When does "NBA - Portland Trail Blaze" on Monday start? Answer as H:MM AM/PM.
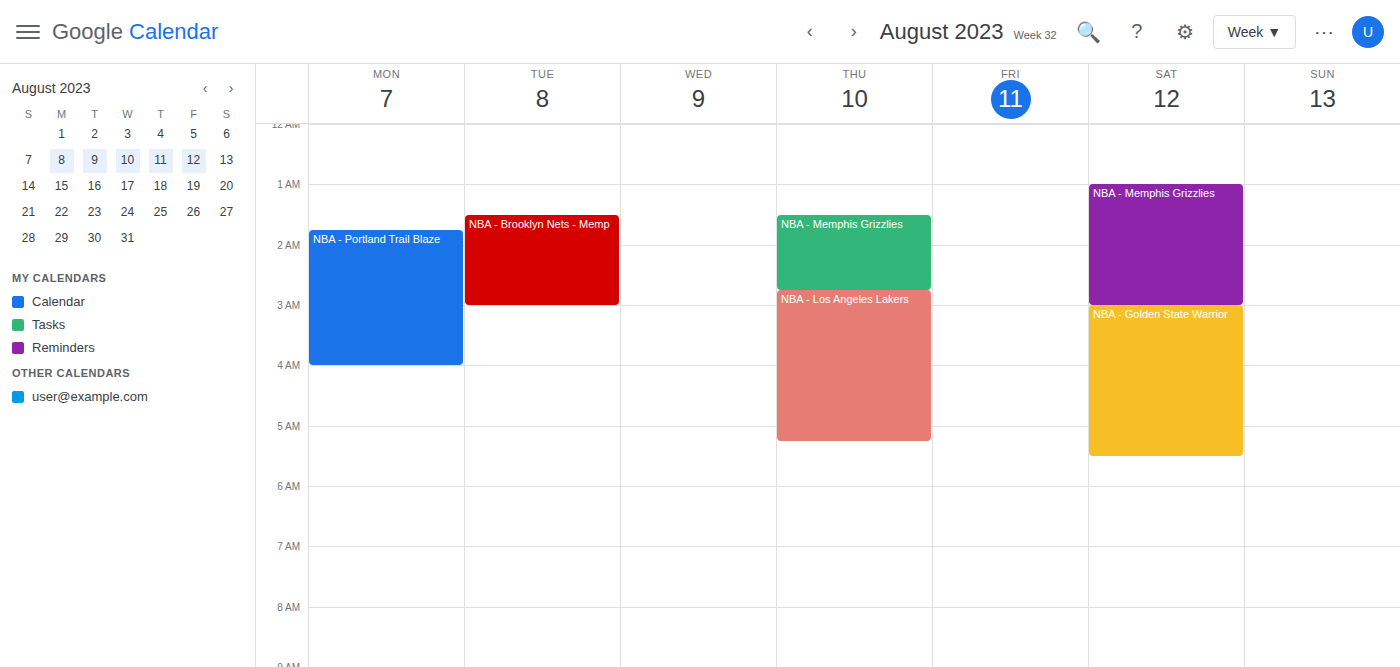
1:45 AM